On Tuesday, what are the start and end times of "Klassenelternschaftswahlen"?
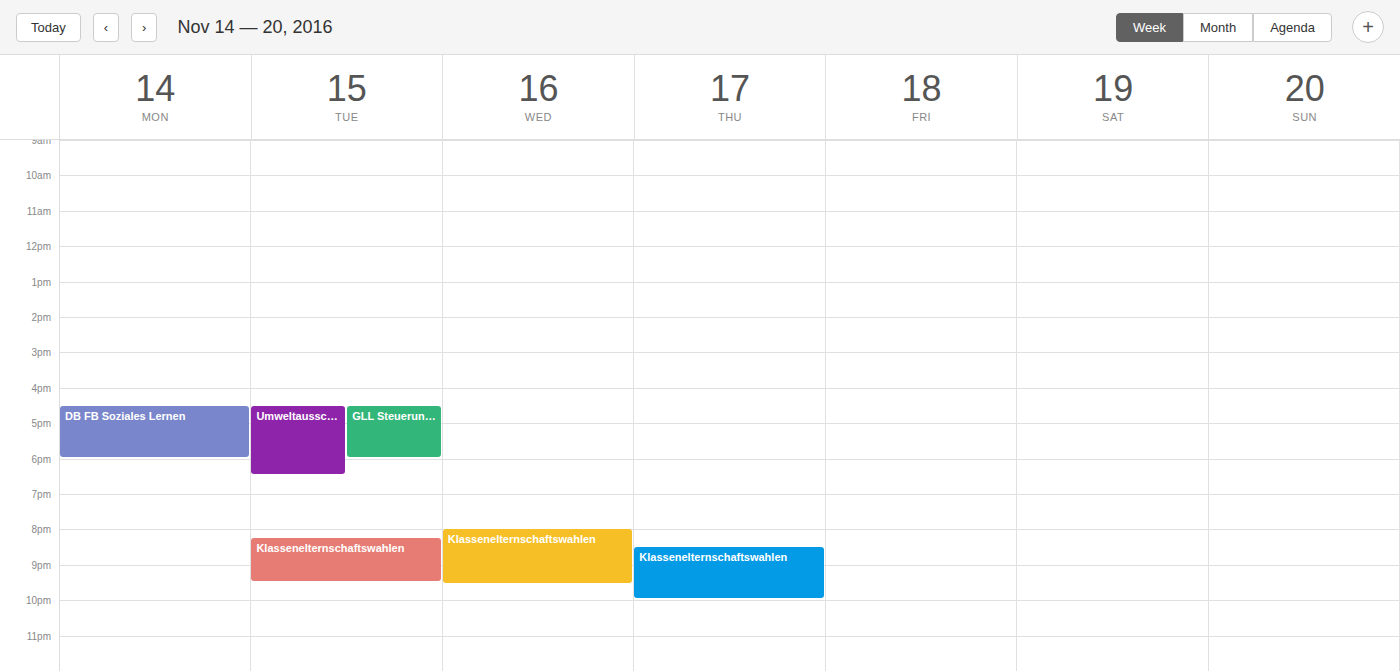
8:15 PM to 9:30 PM